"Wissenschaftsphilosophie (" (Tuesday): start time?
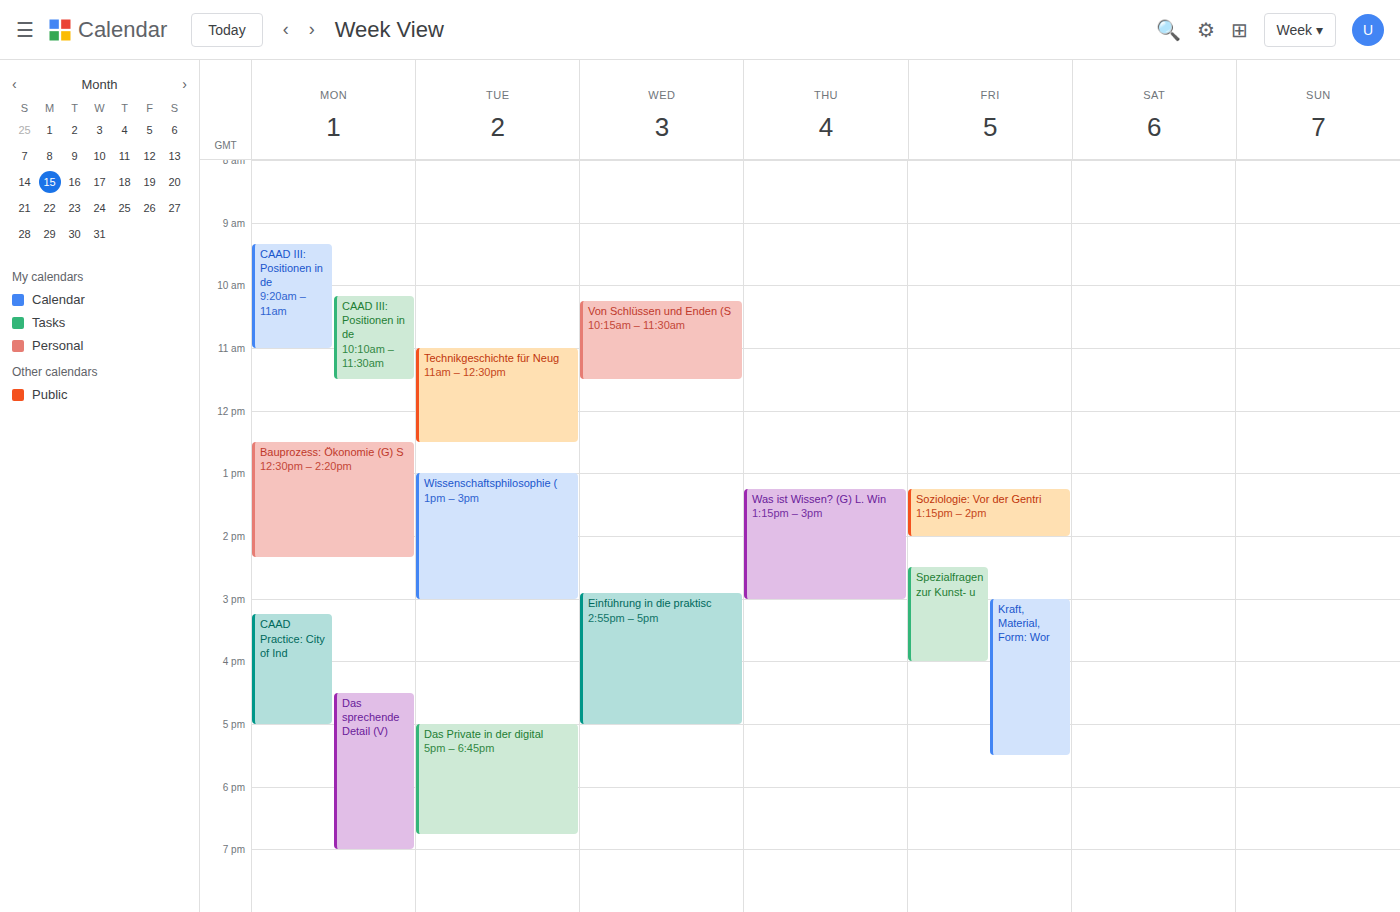
13:00